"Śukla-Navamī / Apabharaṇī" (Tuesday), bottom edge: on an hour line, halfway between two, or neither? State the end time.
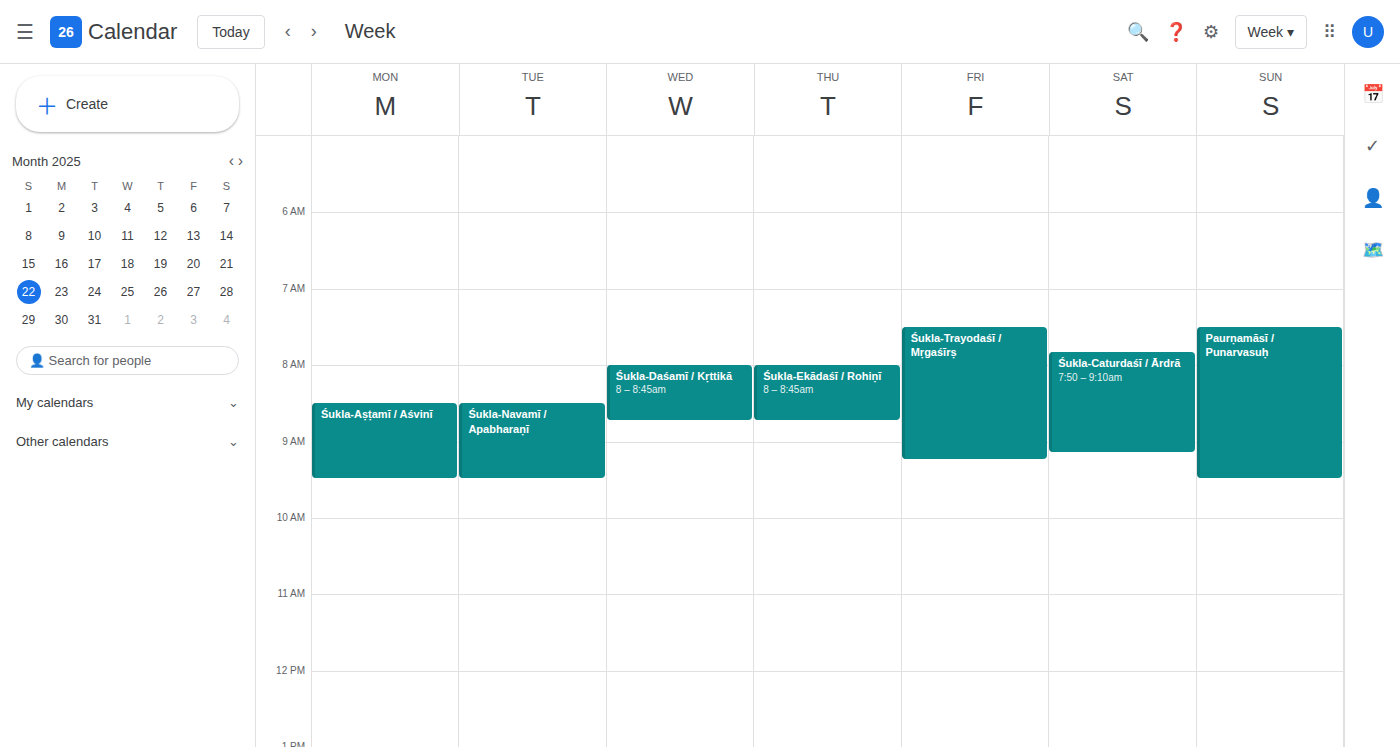
9:30 AM -- halfway between the 9 AM and 10 AM lines.